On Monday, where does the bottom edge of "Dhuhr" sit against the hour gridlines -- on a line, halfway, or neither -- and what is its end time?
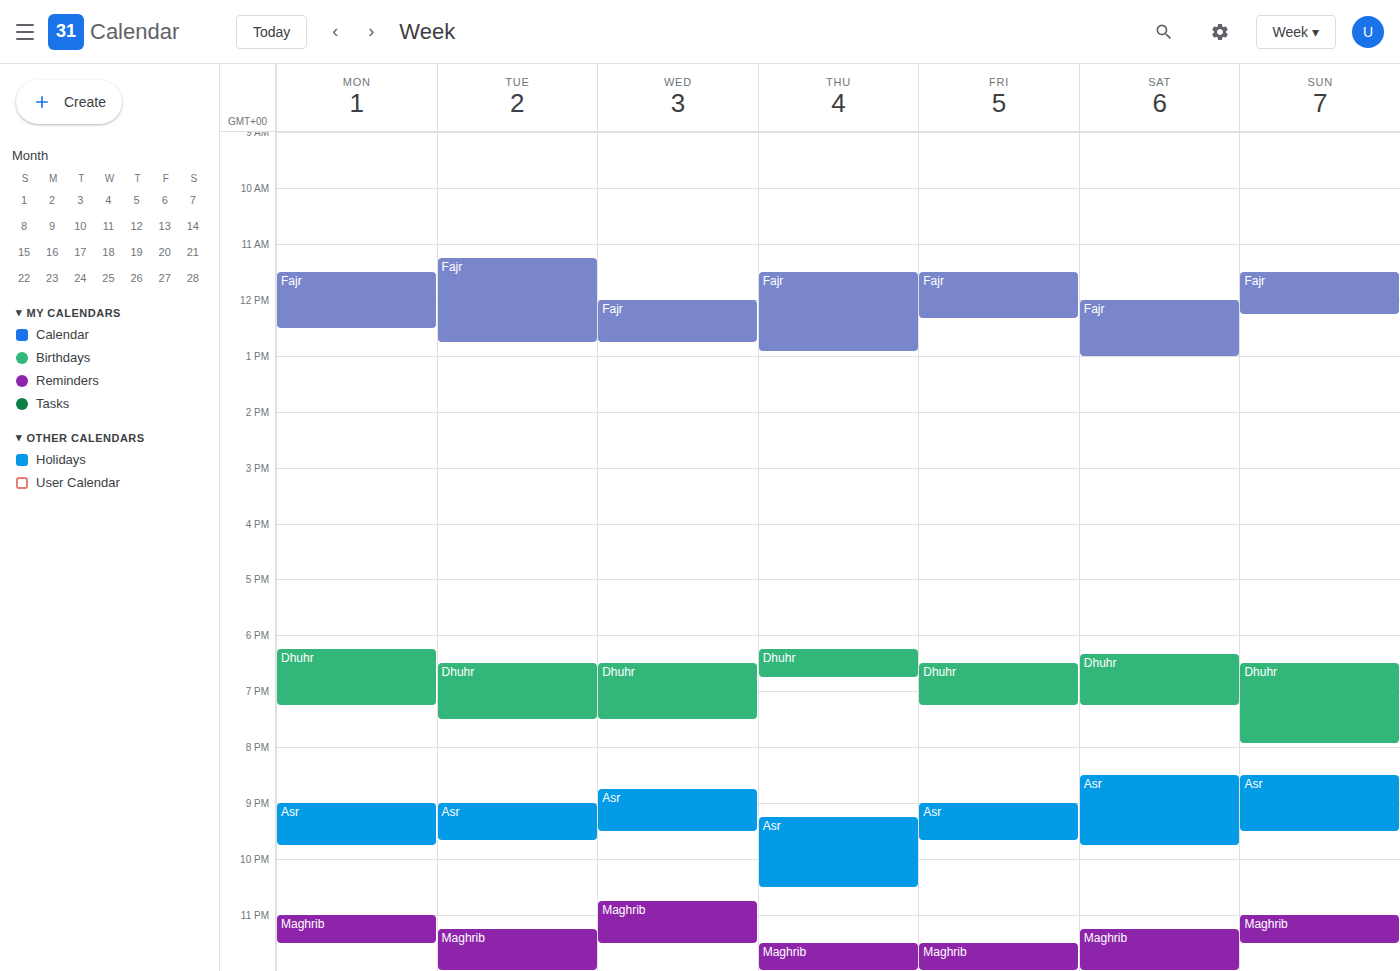
7:15 PM -- neither: a quarter of the way from the 7 PM line to the 8 PM line.